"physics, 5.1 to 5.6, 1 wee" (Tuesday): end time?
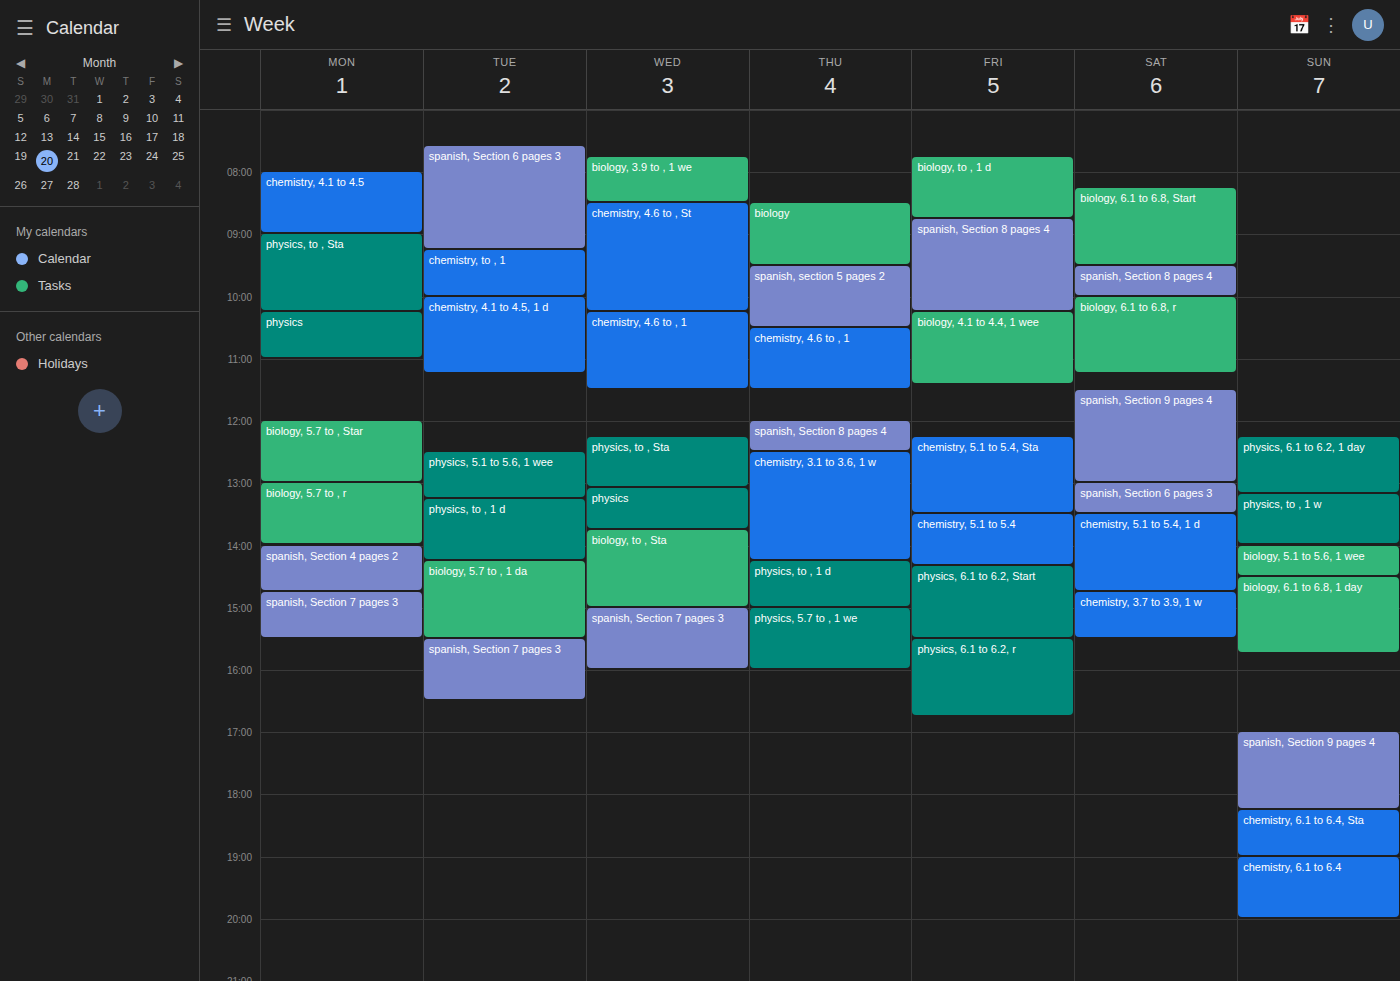
1:15 PM